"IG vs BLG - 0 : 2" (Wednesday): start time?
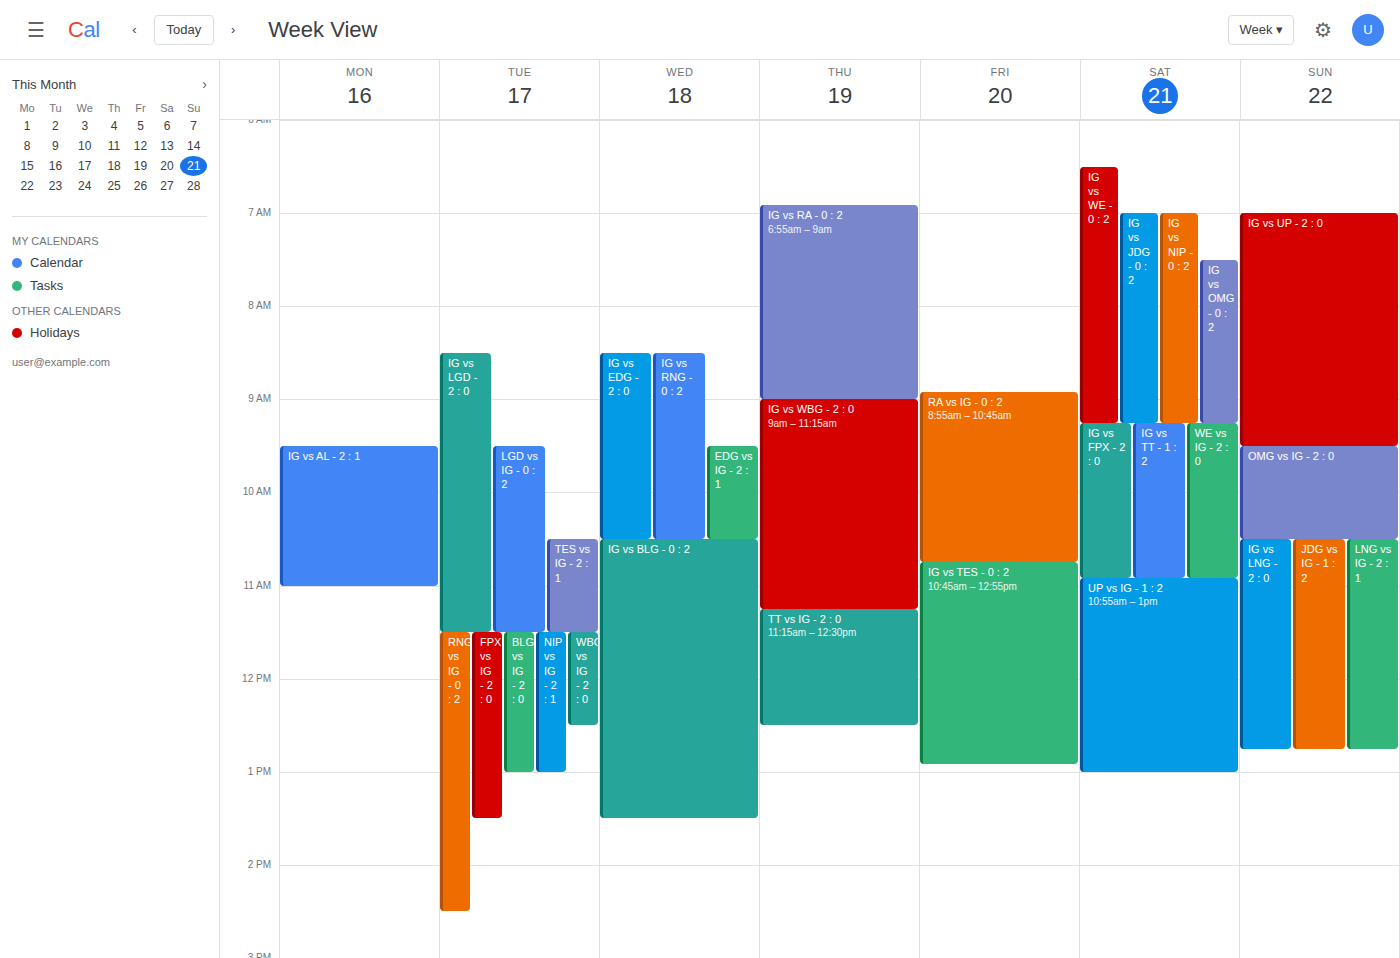
10:30 AM